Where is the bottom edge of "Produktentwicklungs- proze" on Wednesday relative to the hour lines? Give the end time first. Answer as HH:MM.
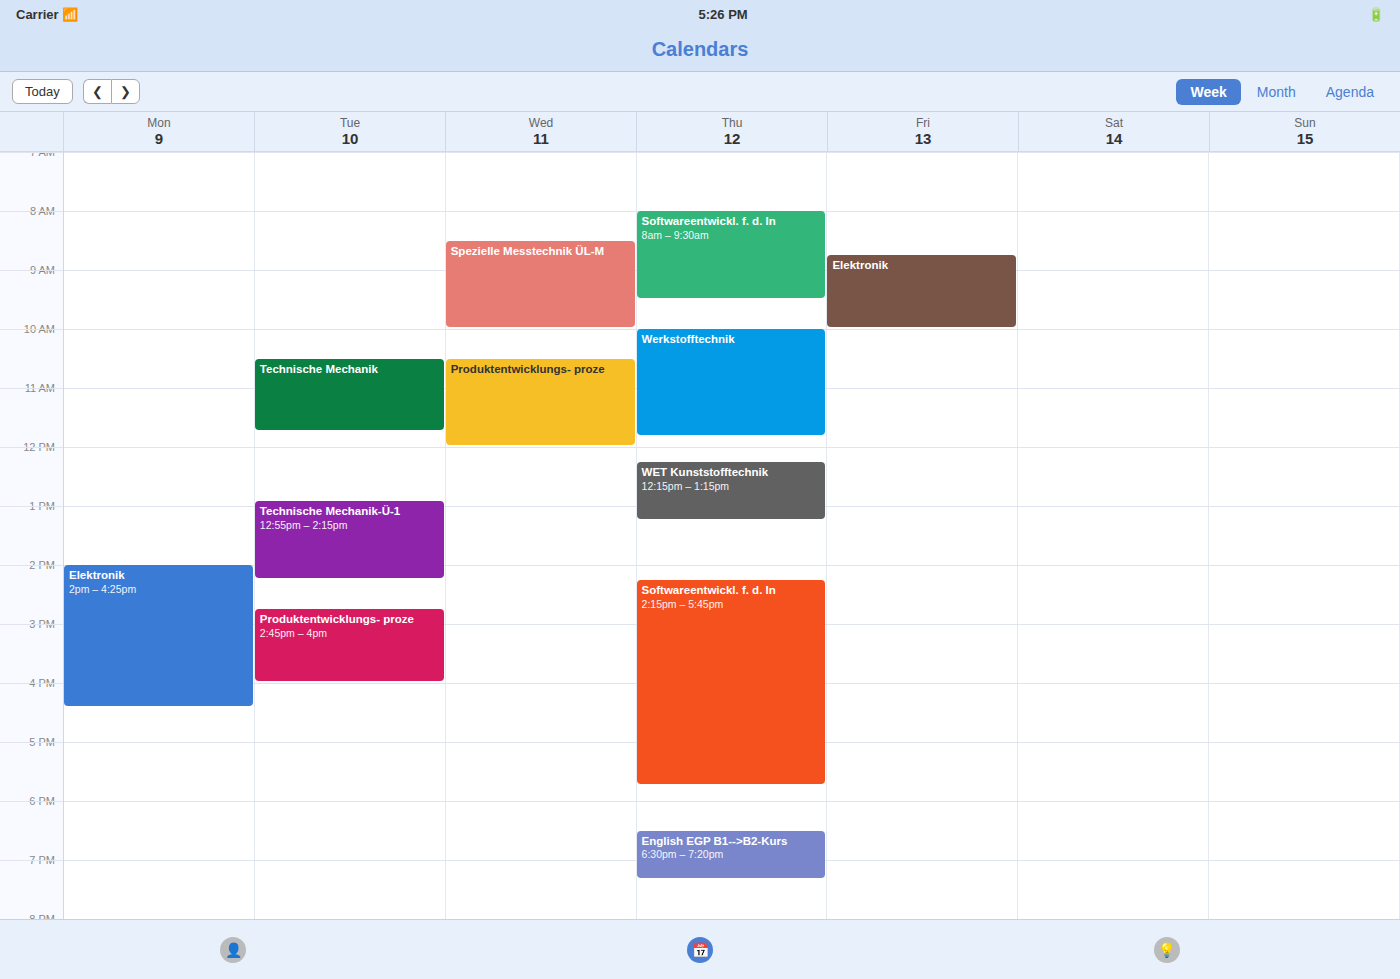
12:00 -- exactly on the 12:00 line.